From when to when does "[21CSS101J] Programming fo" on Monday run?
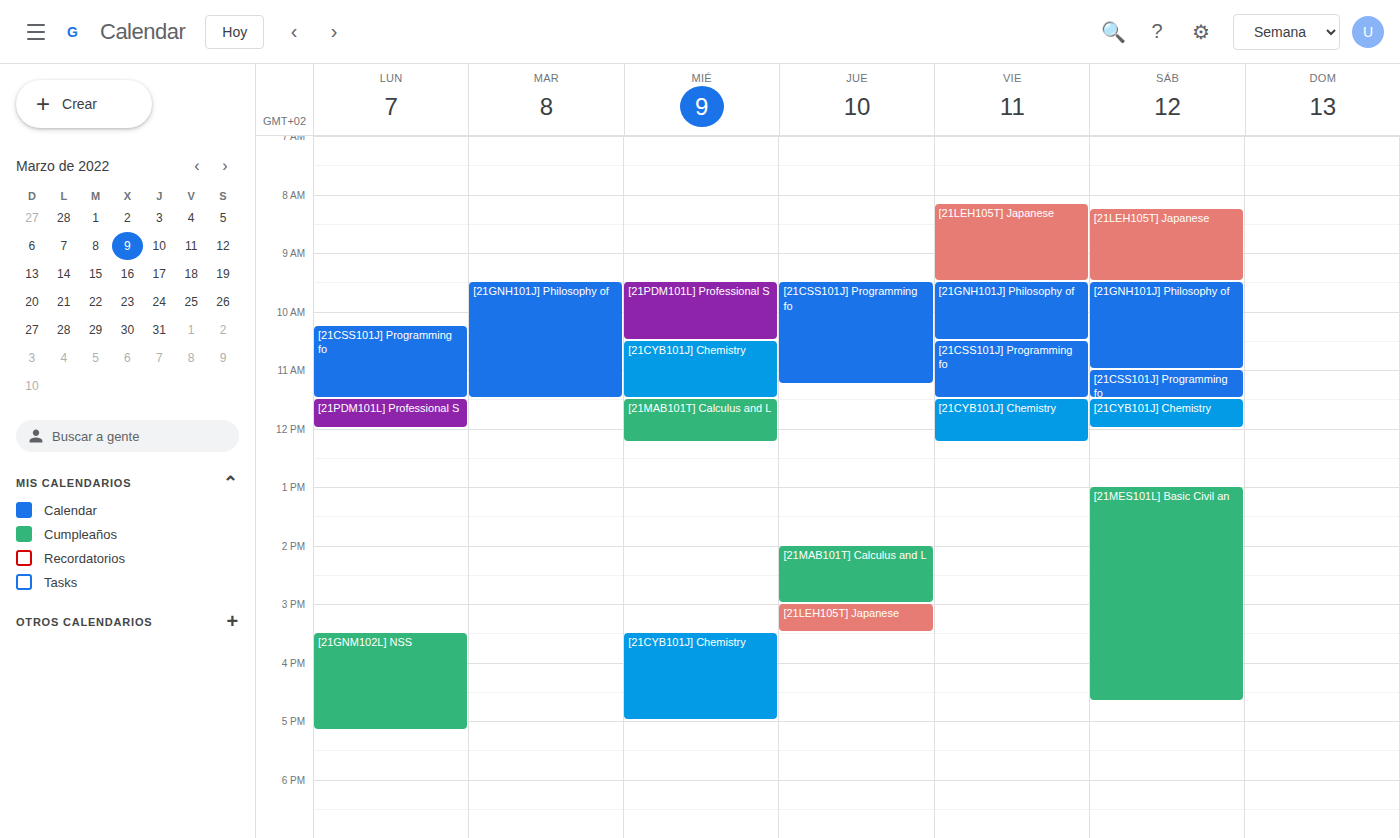
10:15 AM to 11:30 AM